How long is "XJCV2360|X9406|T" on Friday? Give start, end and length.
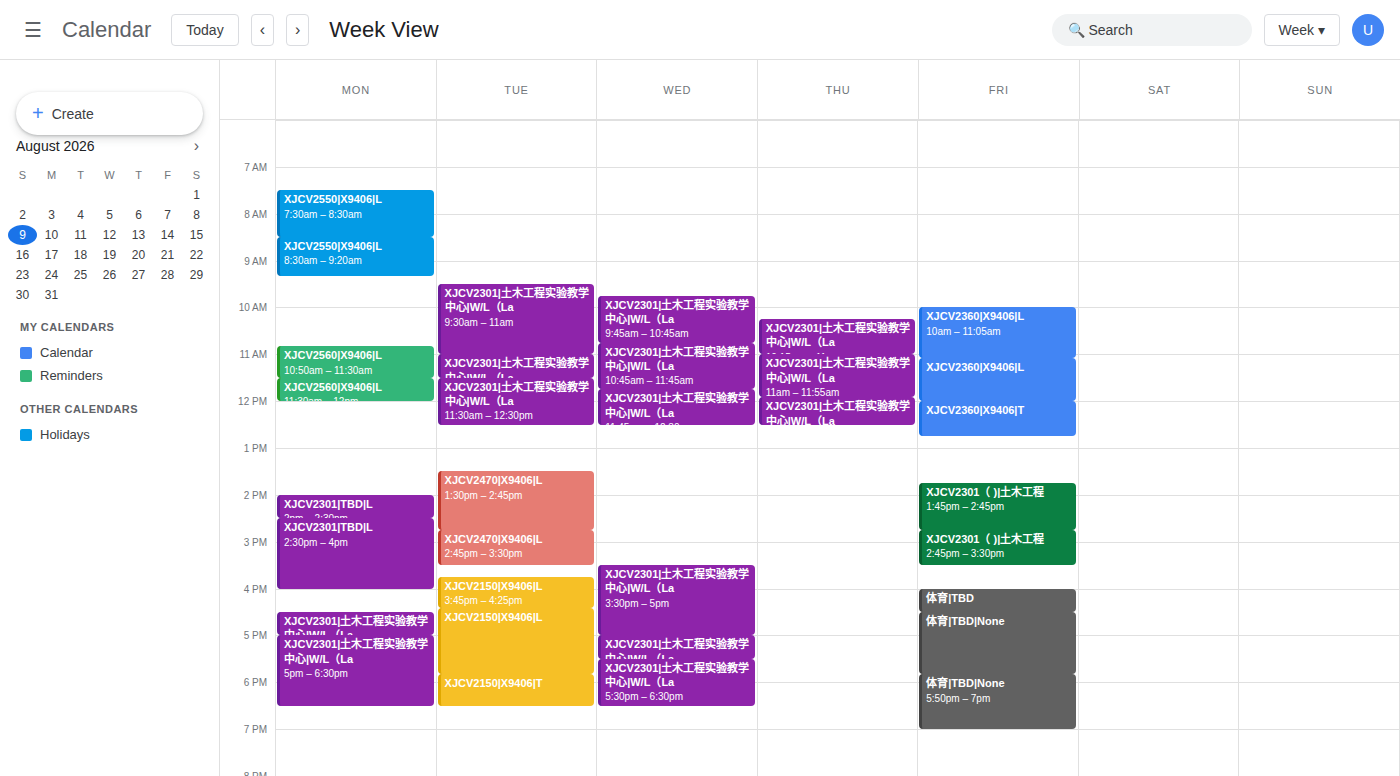
12:00 PM to 12:45 PM, 45 minutes